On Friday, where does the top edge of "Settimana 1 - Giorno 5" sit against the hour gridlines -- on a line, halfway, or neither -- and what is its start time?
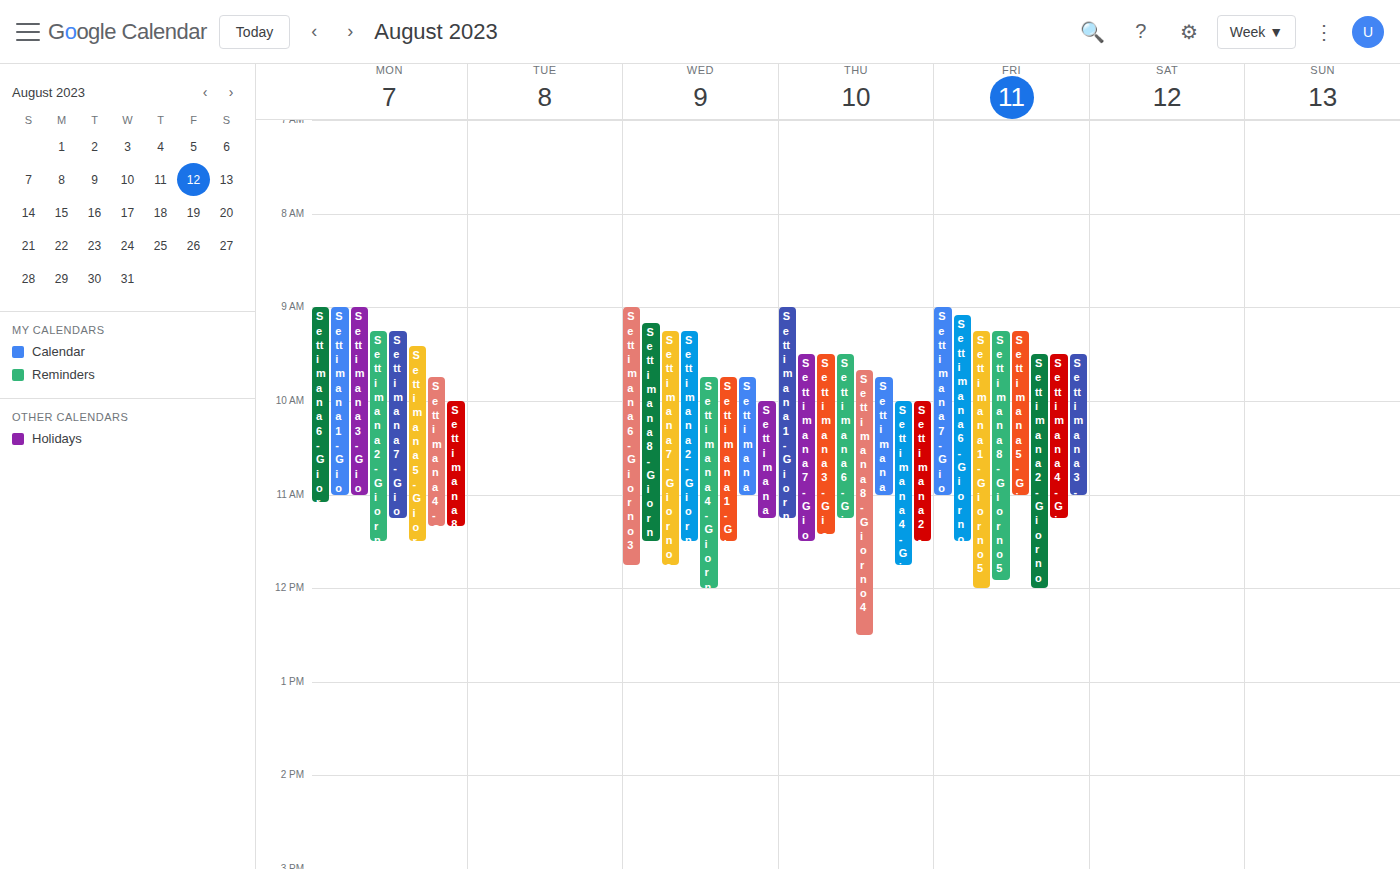
9:15 AM -- neither: a quarter of the way from the 9 AM line to the 10 AM line.